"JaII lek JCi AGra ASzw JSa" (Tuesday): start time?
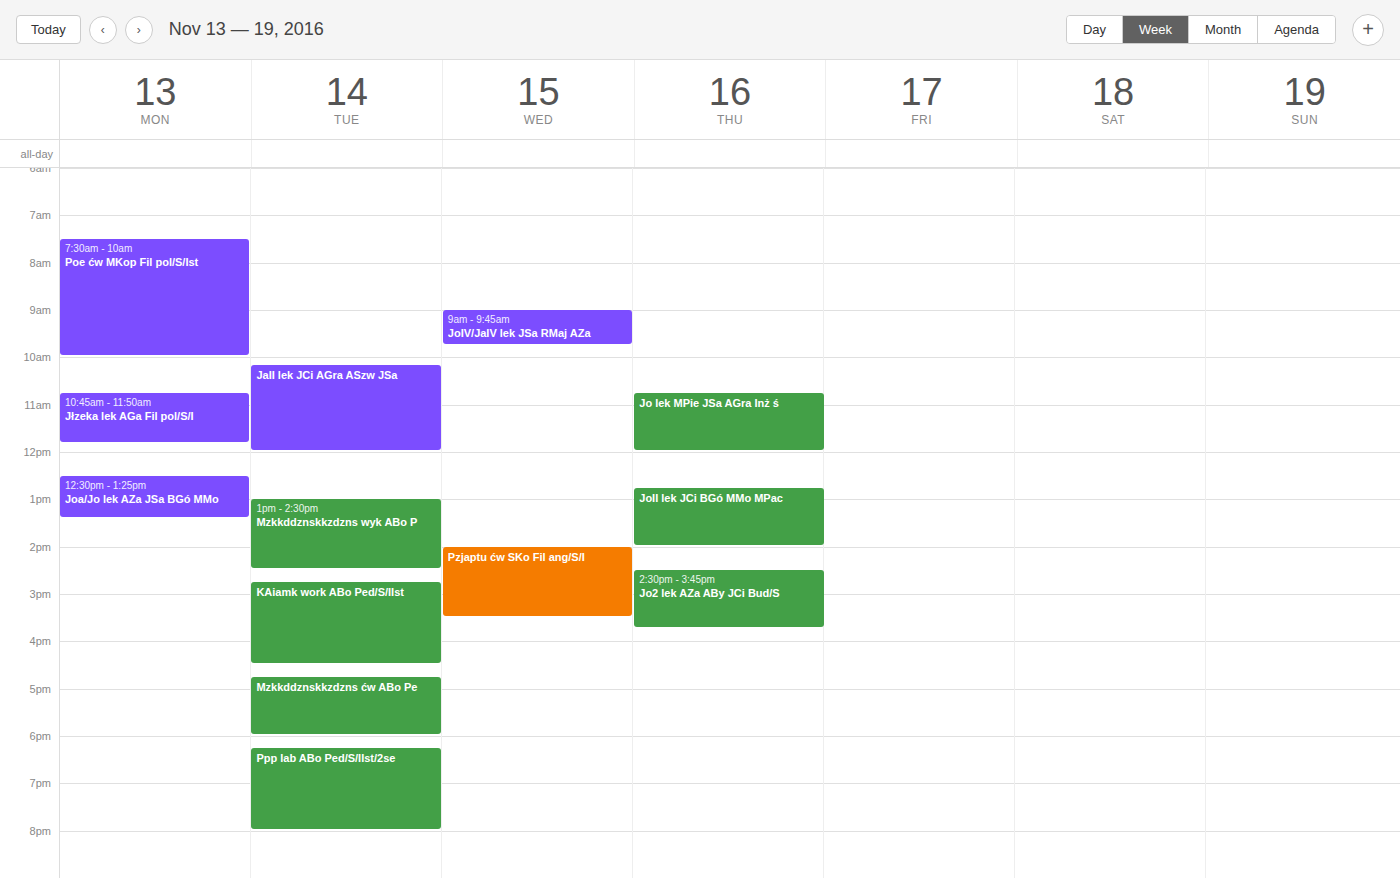
10:10 AM